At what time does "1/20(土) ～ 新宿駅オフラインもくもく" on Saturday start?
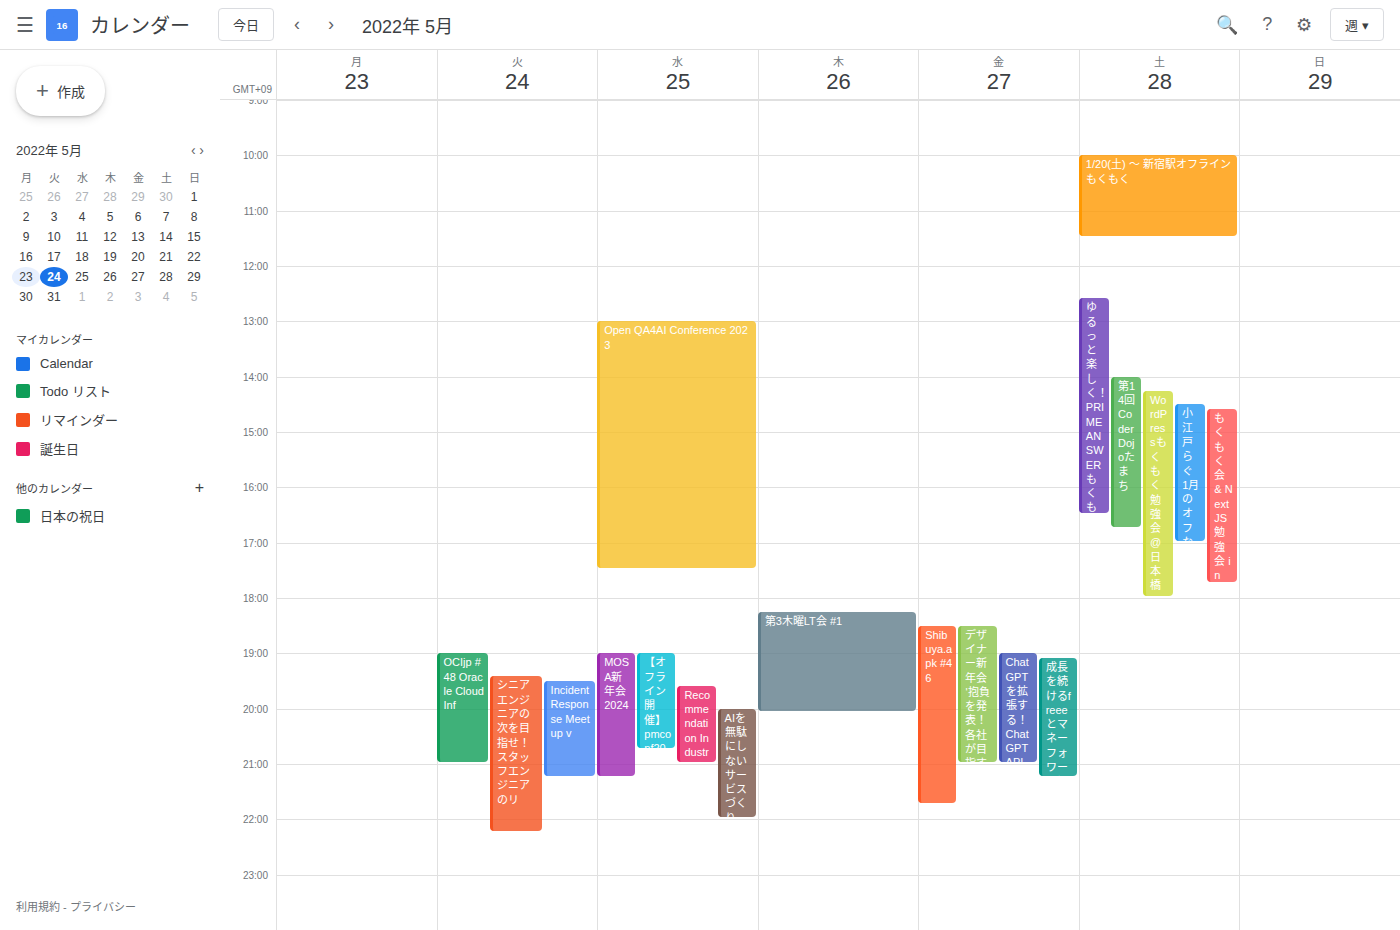
10:00 AM